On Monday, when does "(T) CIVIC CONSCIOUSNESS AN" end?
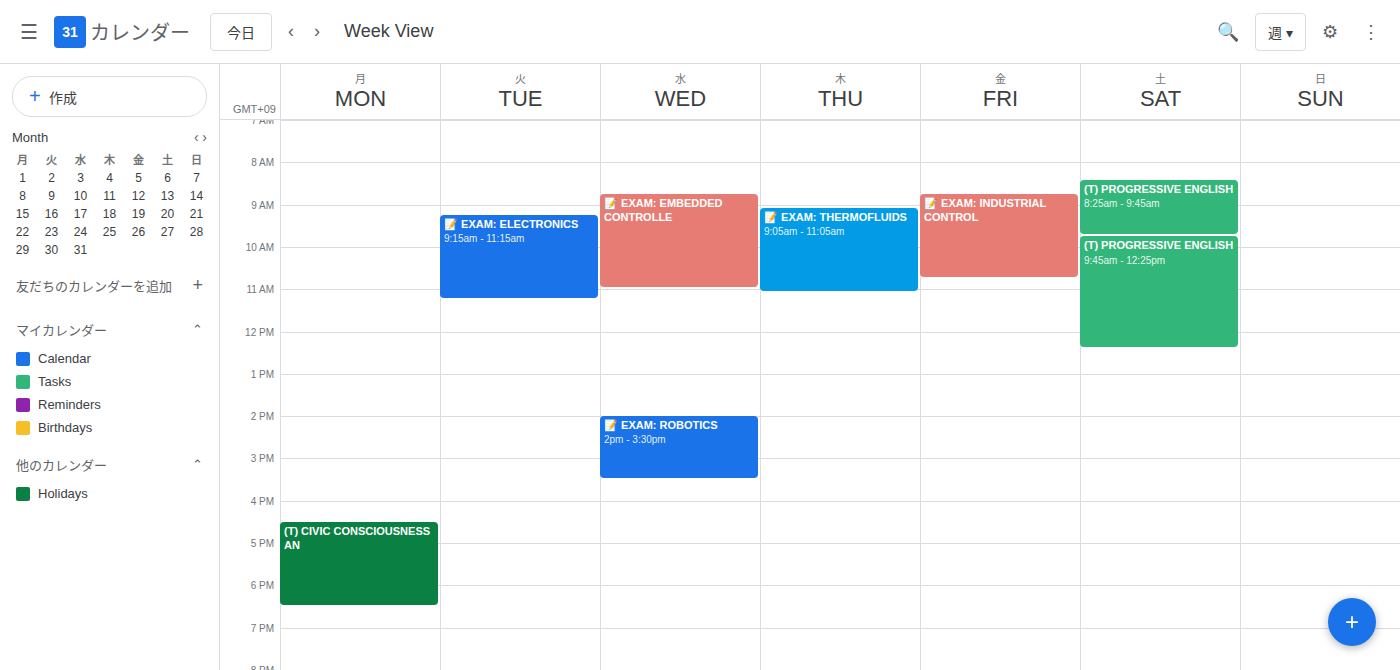
6:30 PM